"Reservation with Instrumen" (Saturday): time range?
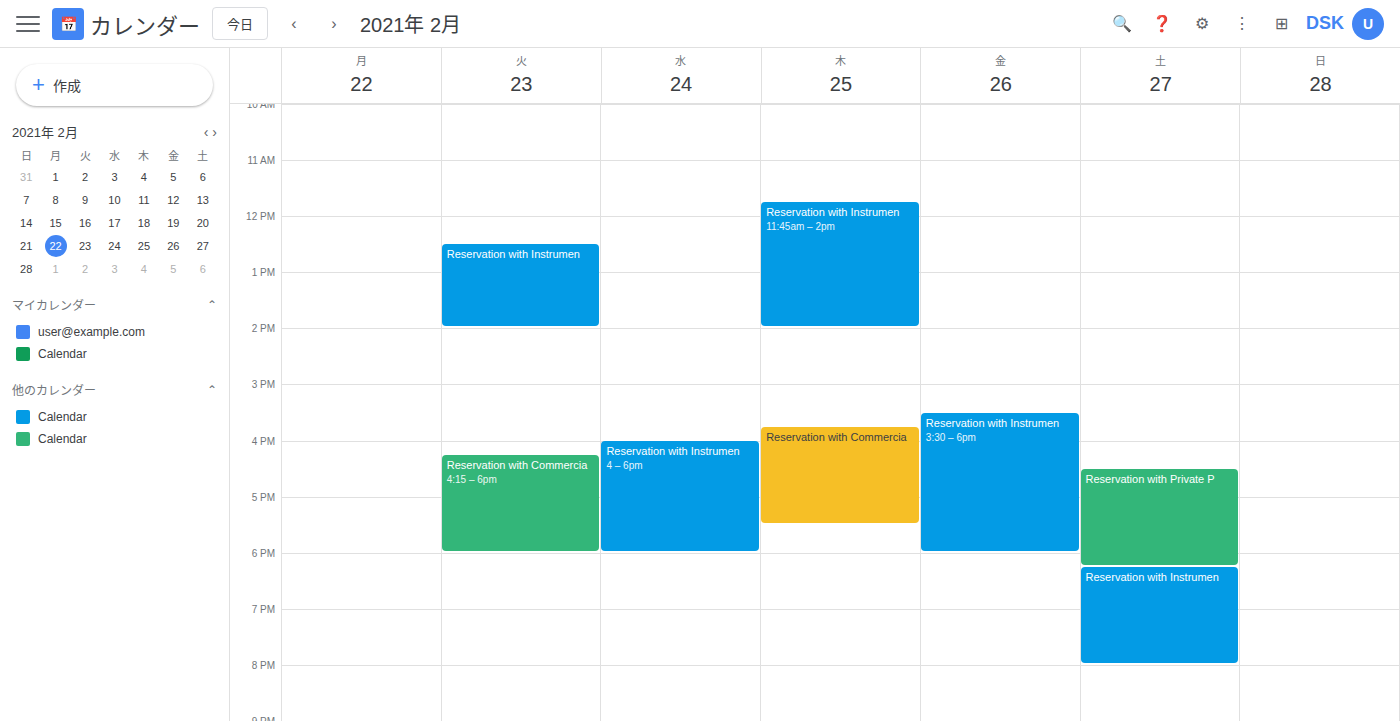
6:15 PM to 8:00 PM